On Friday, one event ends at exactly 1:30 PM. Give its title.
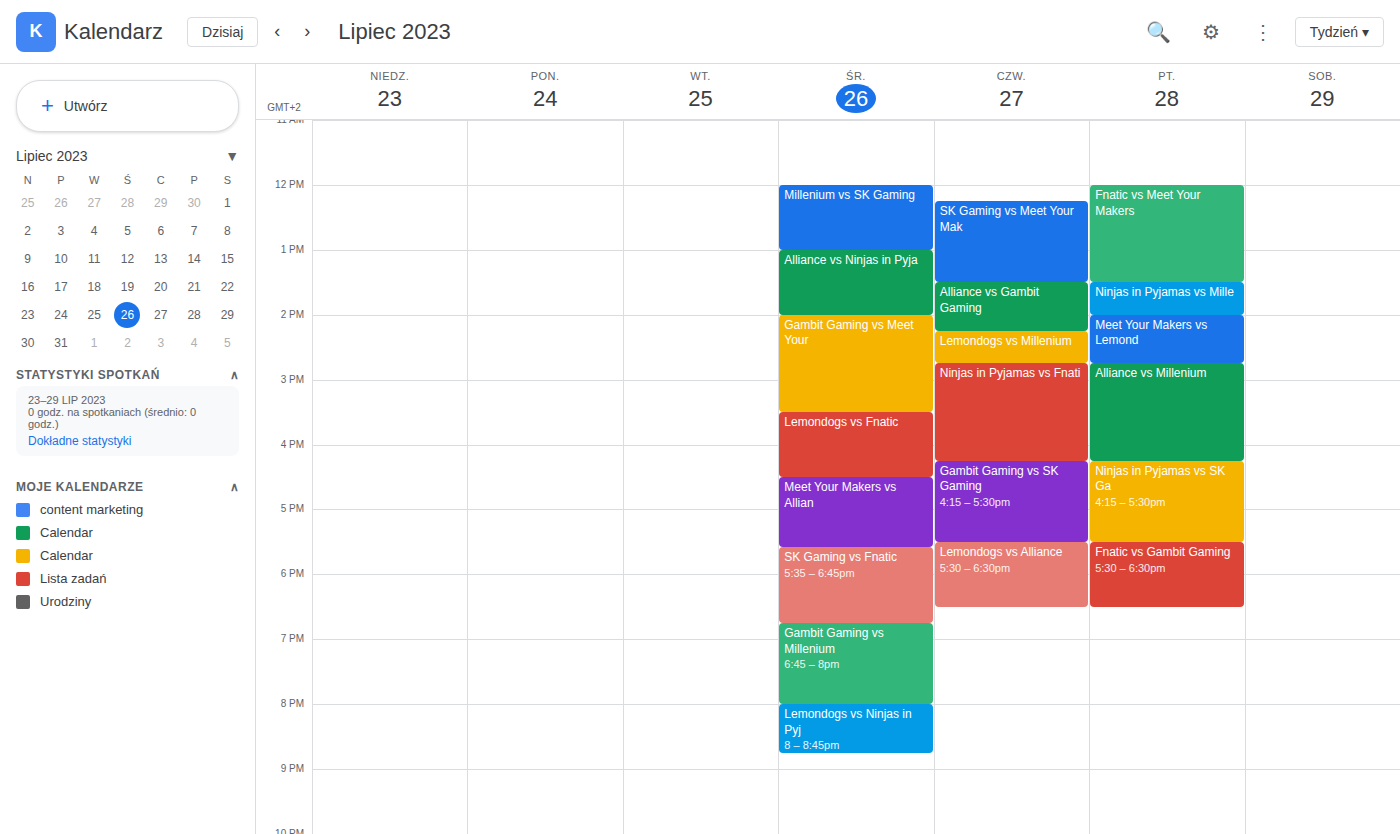
"Fnatic vs Meet Your Makers"